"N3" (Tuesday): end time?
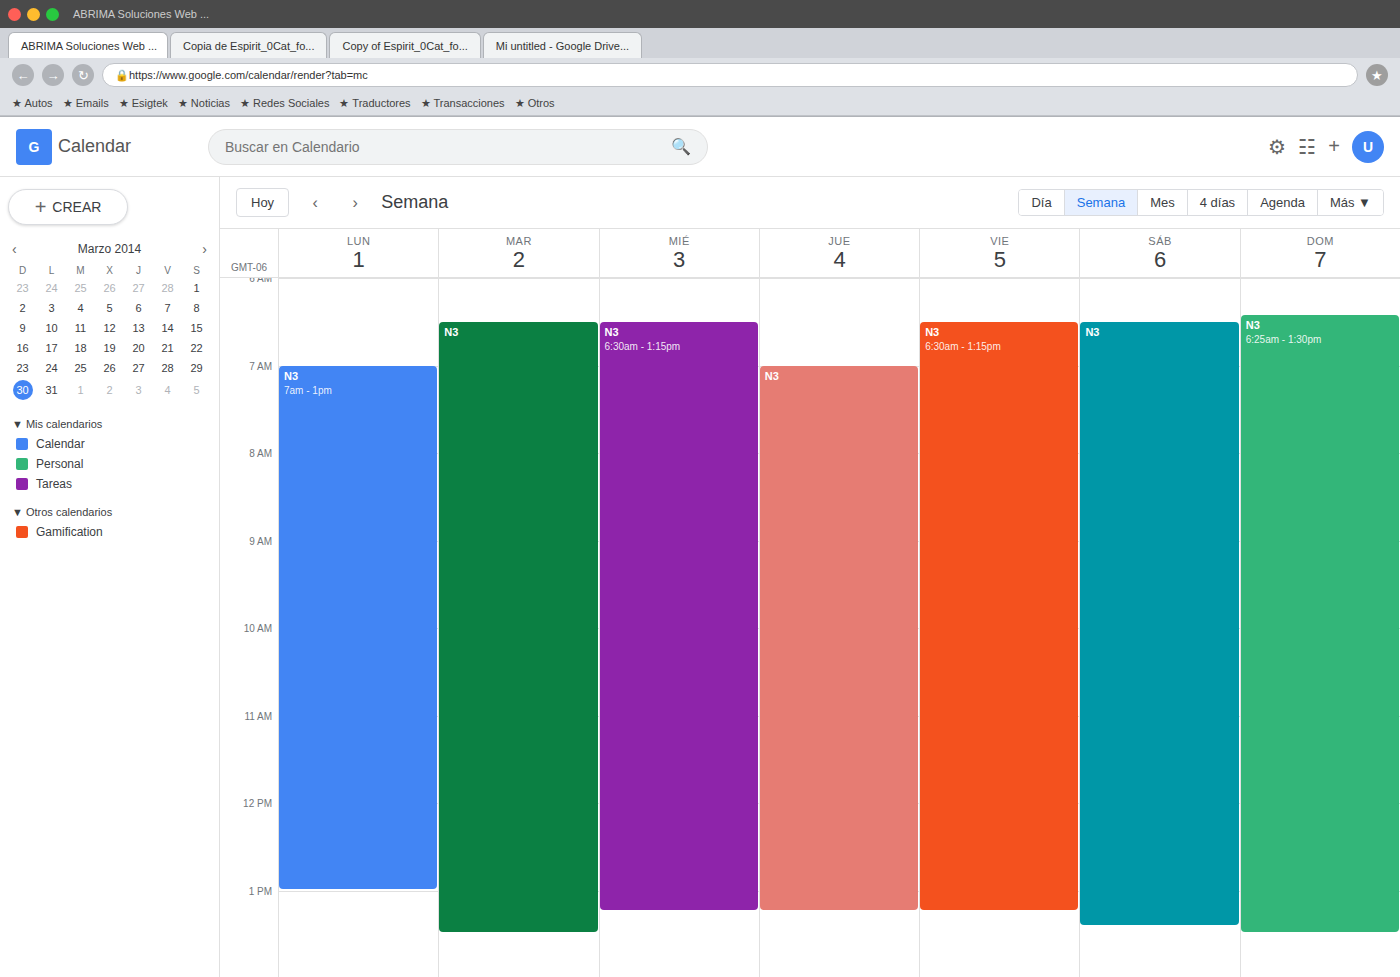
1:30 PM